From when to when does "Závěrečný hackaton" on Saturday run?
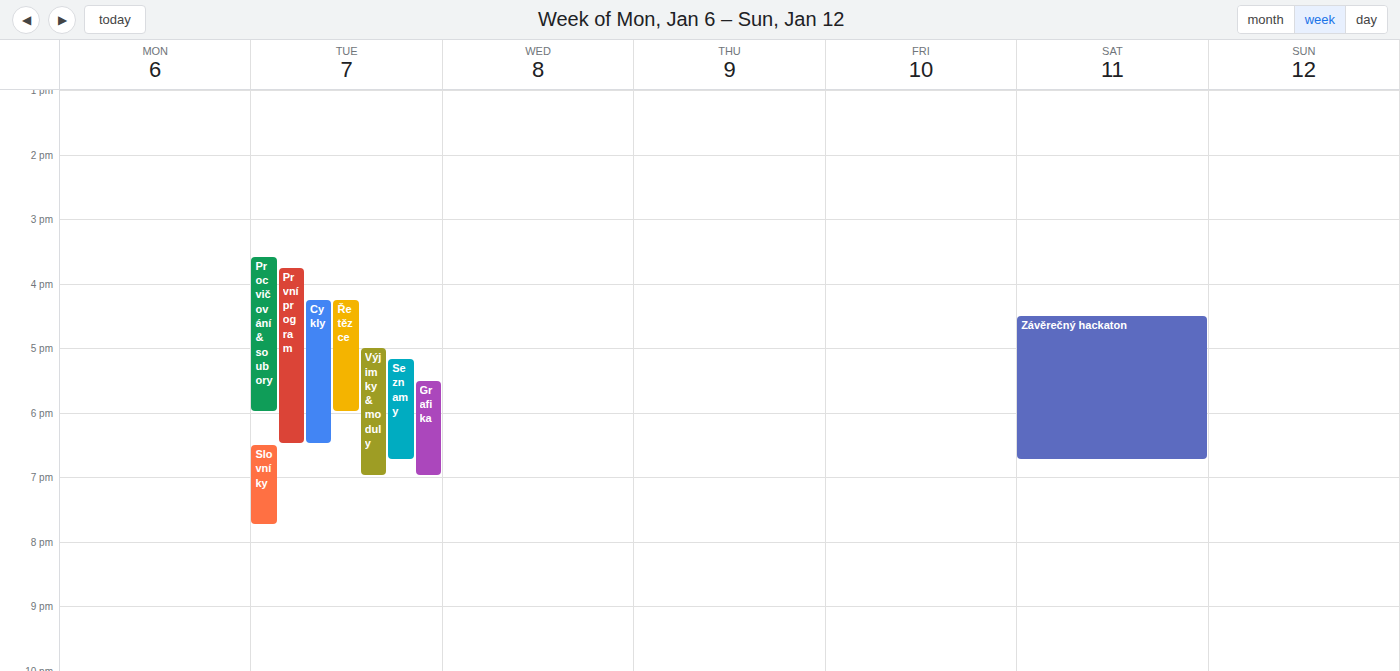
4:30 PM to 6:45 PM